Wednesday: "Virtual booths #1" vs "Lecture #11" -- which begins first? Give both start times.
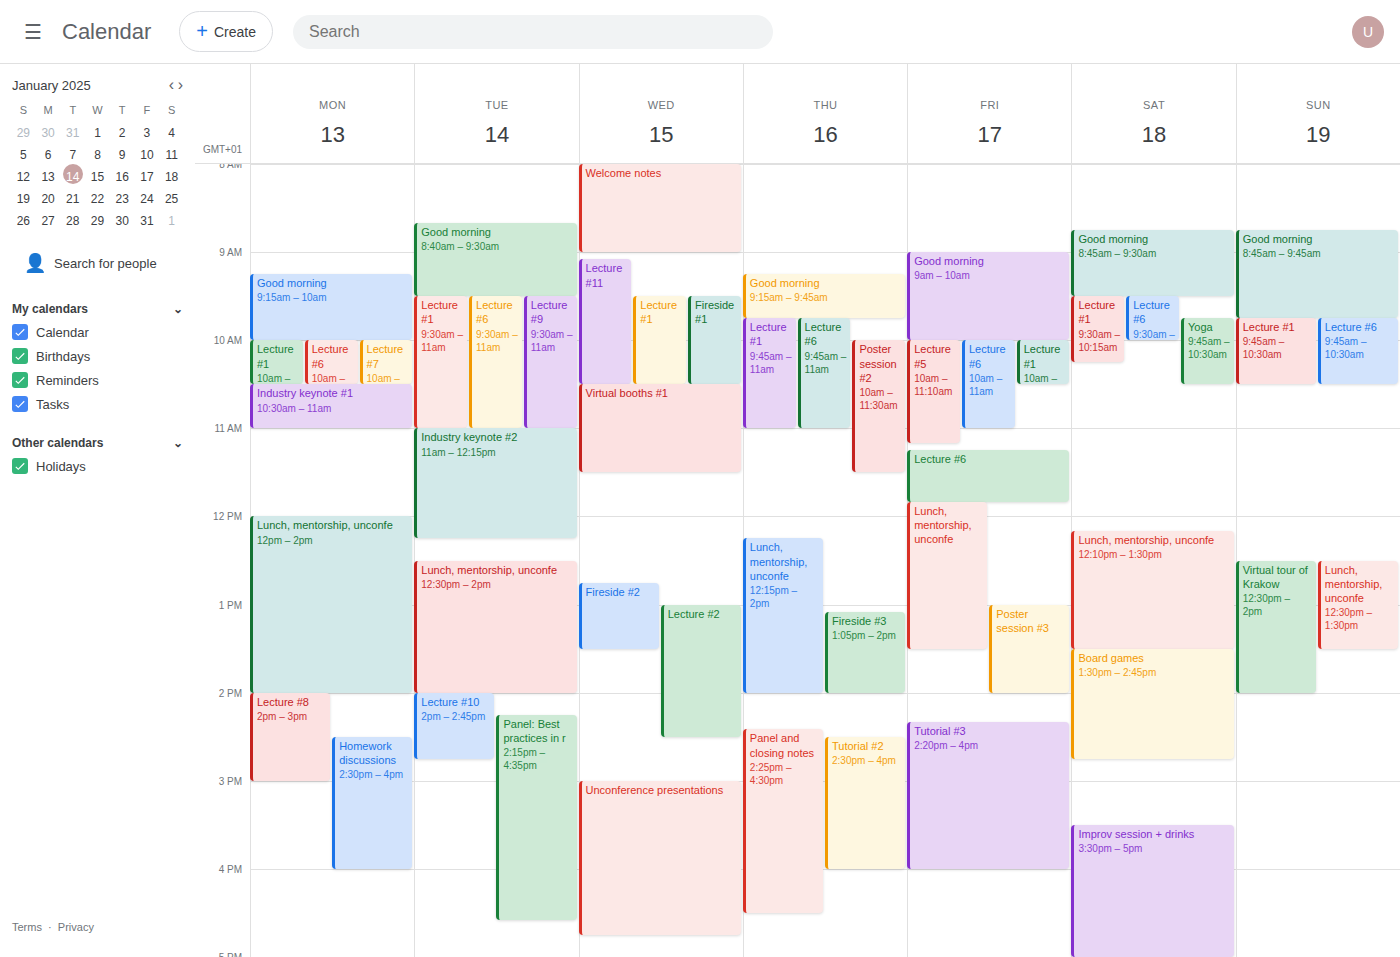
"Lecture #11" 9:05 AM; "Virtual booths #1" 10:30 AM.